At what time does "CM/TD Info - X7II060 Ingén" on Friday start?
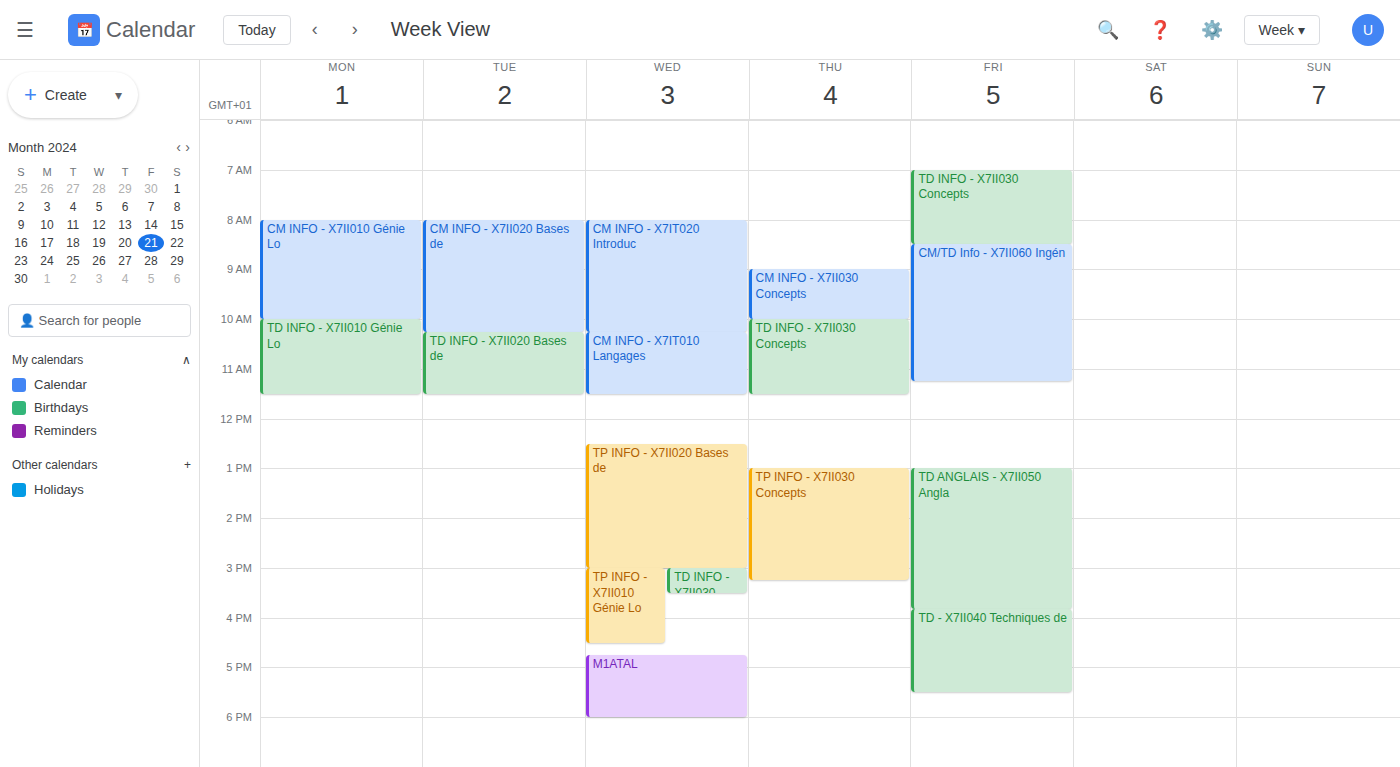
08:30